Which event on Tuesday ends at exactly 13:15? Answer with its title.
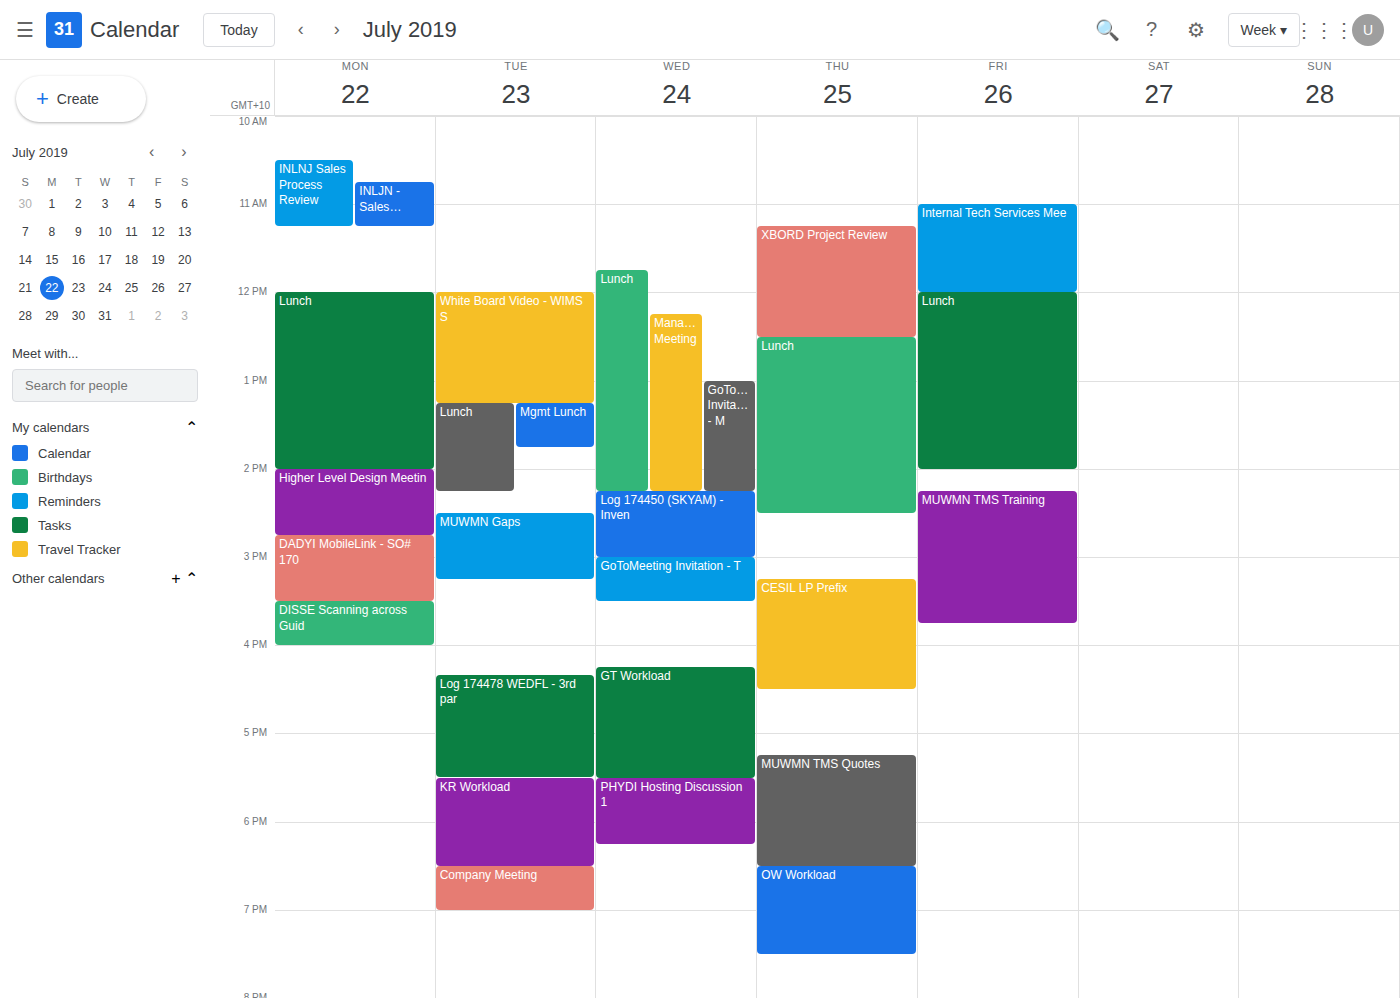
"White Board Video - WIMS S"